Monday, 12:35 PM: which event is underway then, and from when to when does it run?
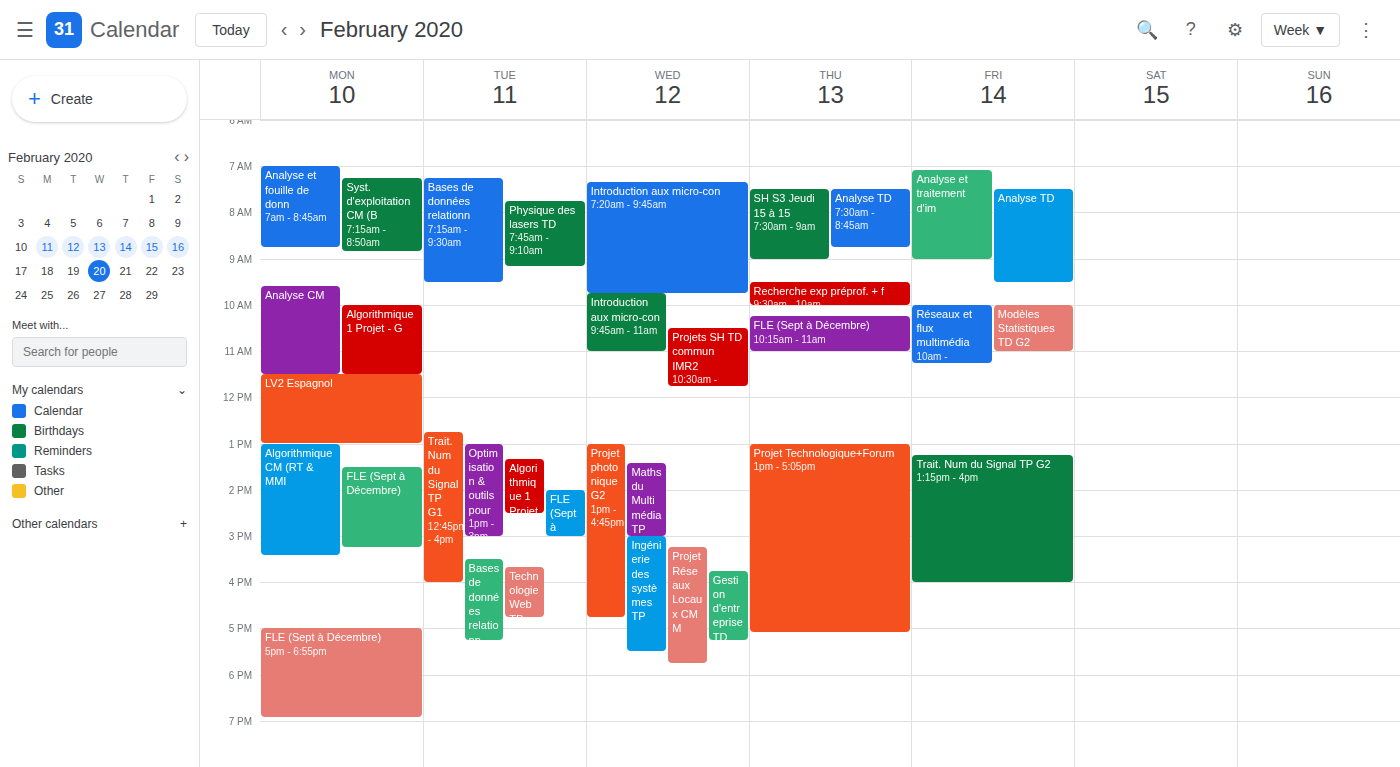
"LV2 Espagnol", 11:30 AM to 1:00 PM